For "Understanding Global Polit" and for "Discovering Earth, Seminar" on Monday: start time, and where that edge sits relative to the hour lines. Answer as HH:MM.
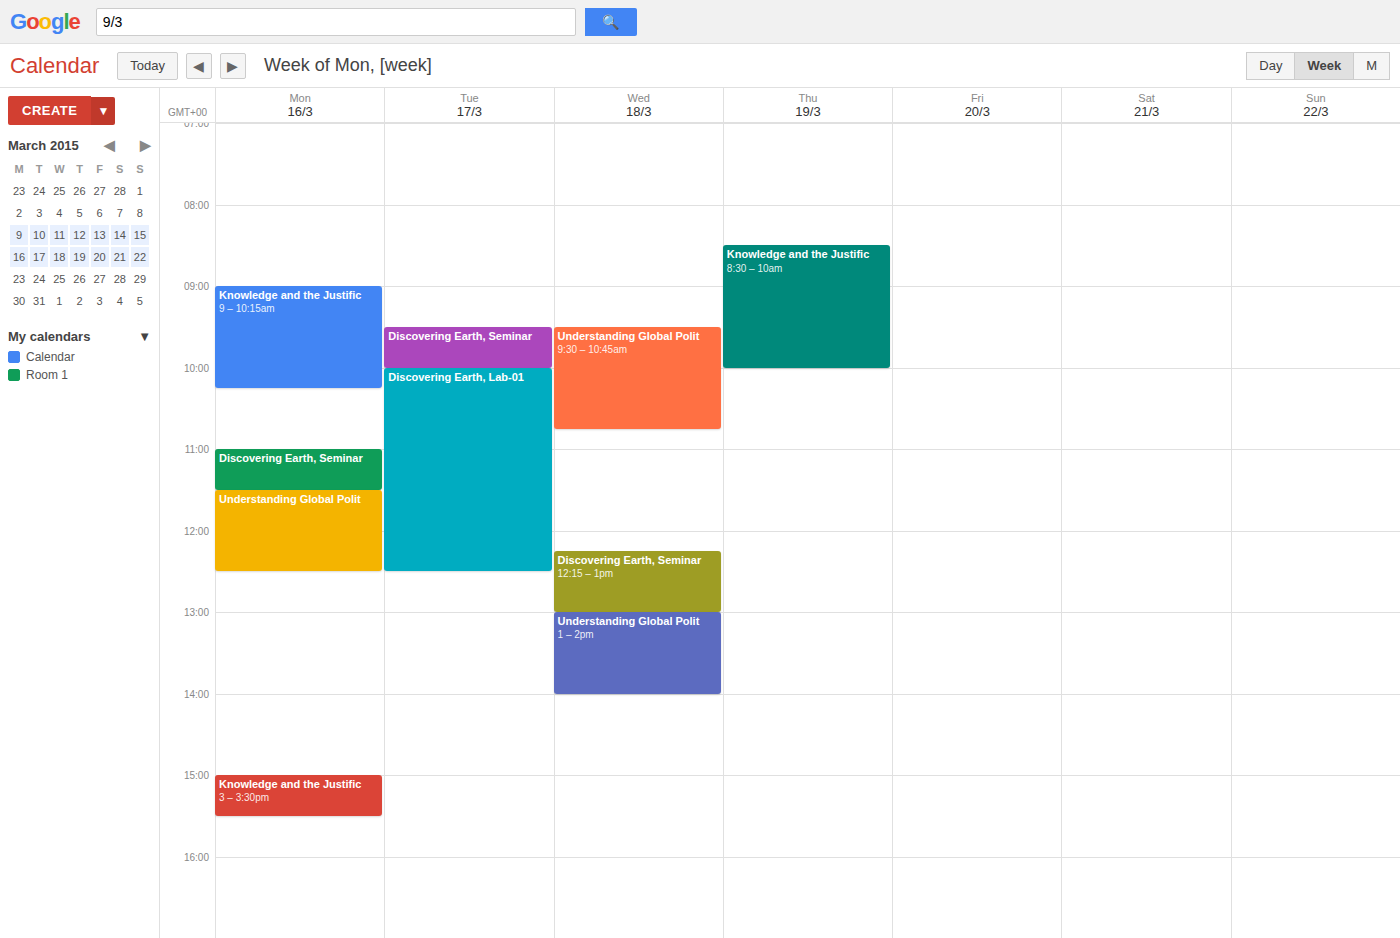
"Understanding Global Polit": 11:30, halfway between the 11:00 and 12:00 lines. "Discovering Earth, Seminar": 11:00, exactly on the 11:00 line.